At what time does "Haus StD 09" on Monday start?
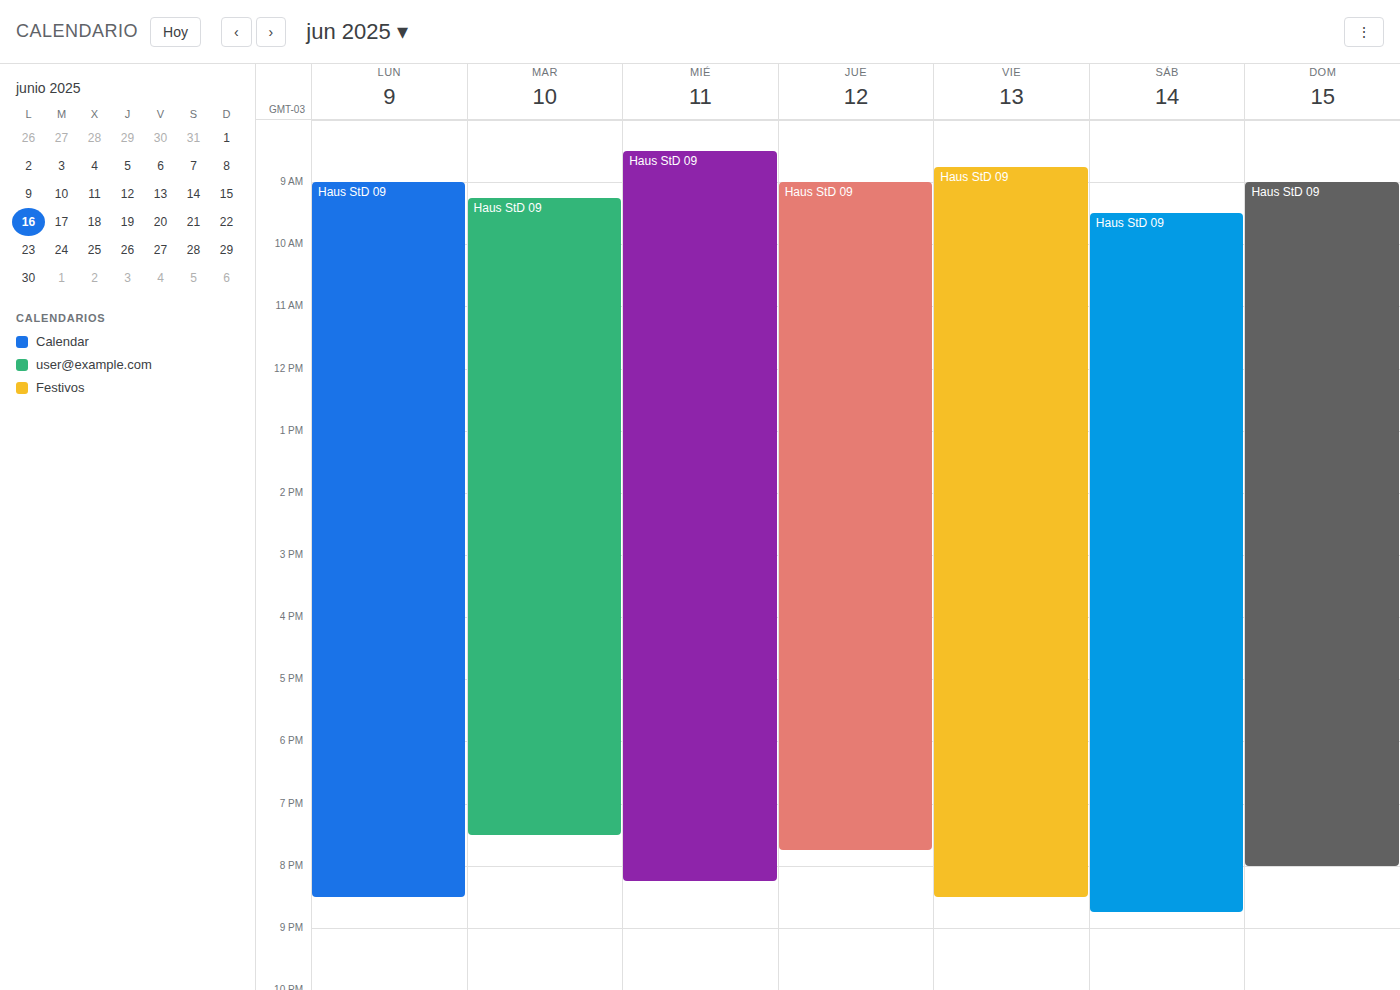
9:00 AM